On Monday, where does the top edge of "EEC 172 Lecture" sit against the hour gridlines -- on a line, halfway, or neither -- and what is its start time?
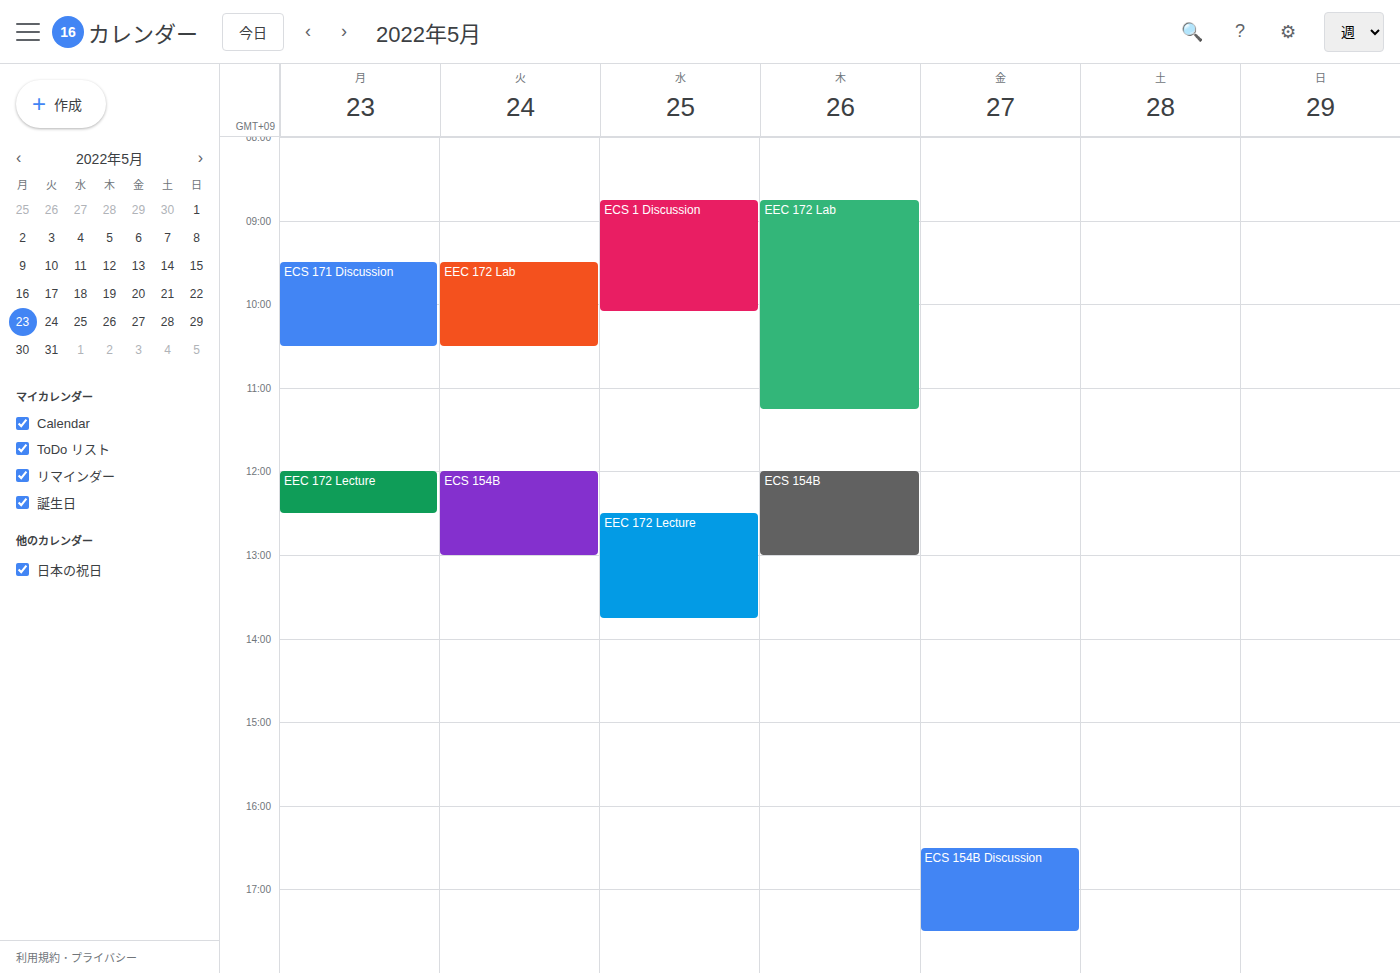
12:00 PM -- exactly on the 12 PM line.